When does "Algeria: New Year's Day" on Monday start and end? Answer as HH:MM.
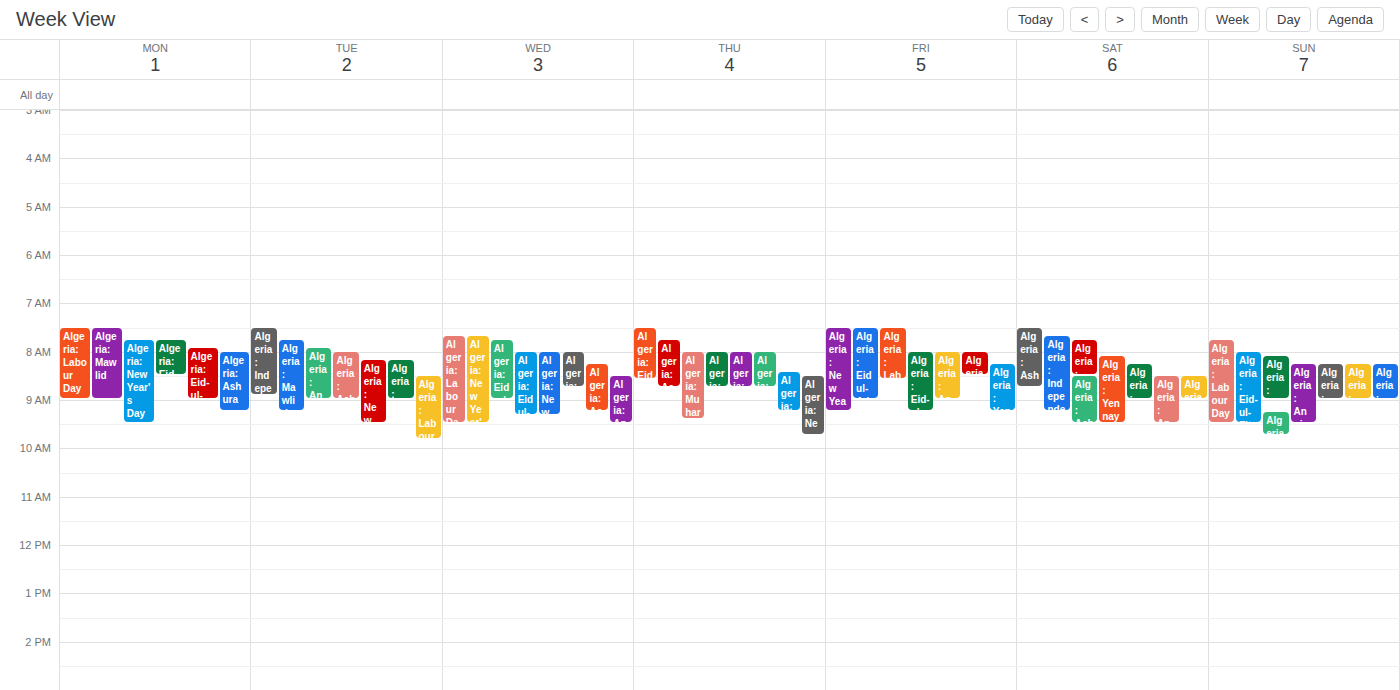
07:45 to 09:30